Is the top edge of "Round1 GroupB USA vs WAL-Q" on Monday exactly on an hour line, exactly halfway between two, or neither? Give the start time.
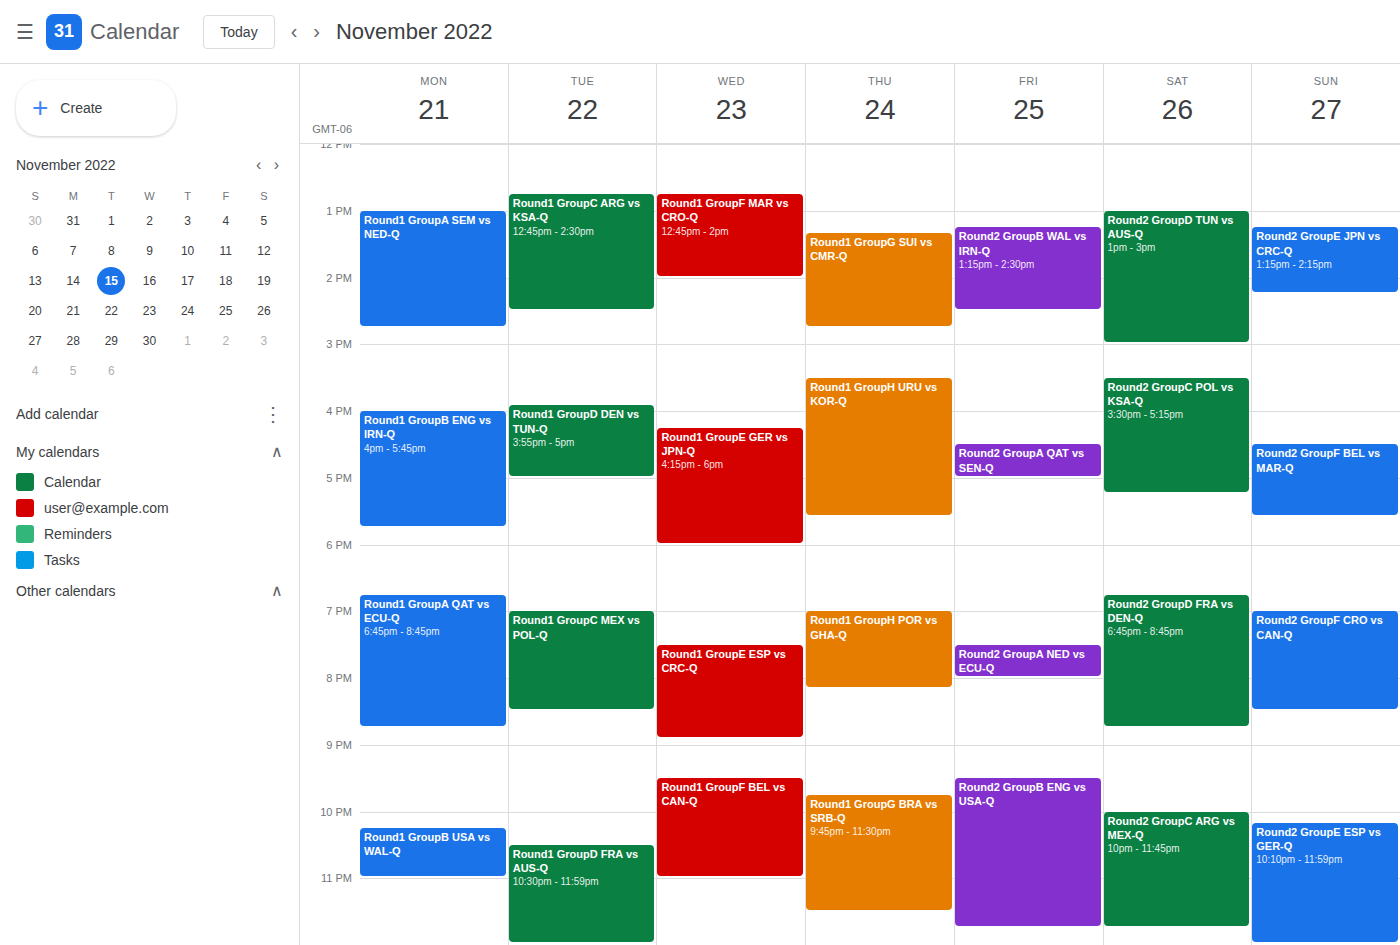
10:15 PM -- neither: a quarter of the way from the 10 PM line to the 11 PM line.